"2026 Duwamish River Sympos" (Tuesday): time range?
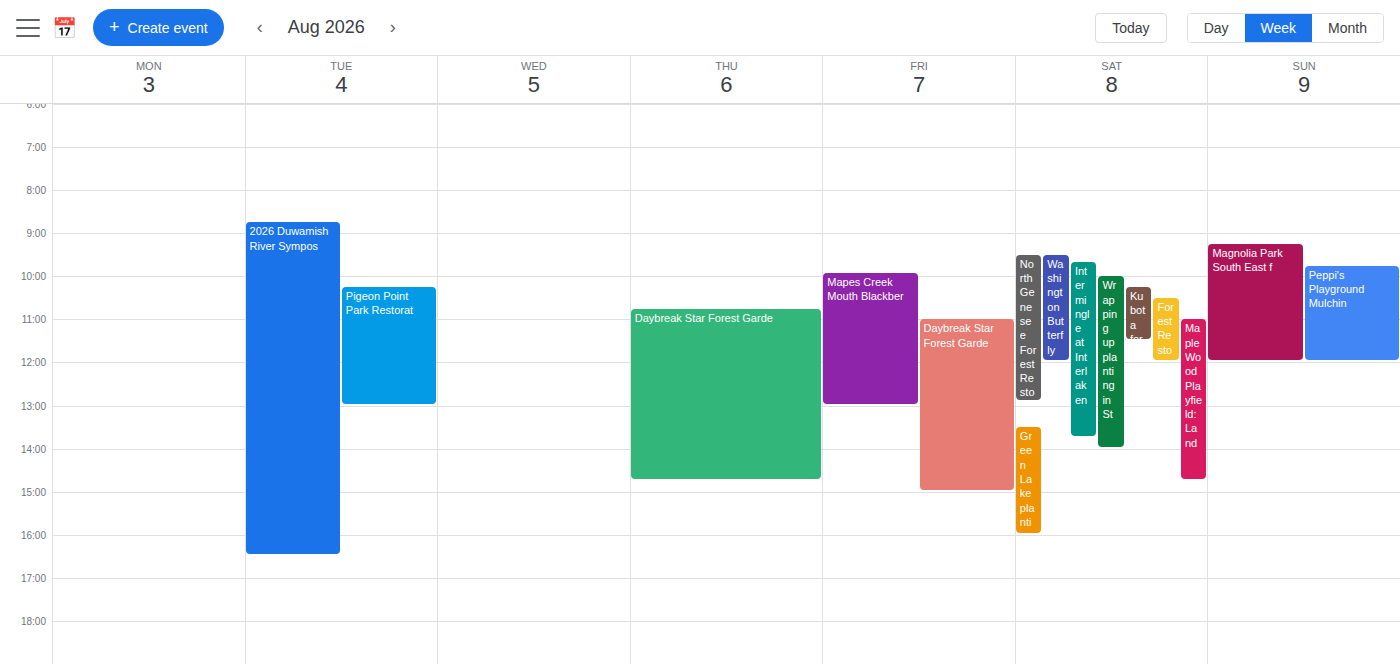
8:45 AM to 4:30 PM